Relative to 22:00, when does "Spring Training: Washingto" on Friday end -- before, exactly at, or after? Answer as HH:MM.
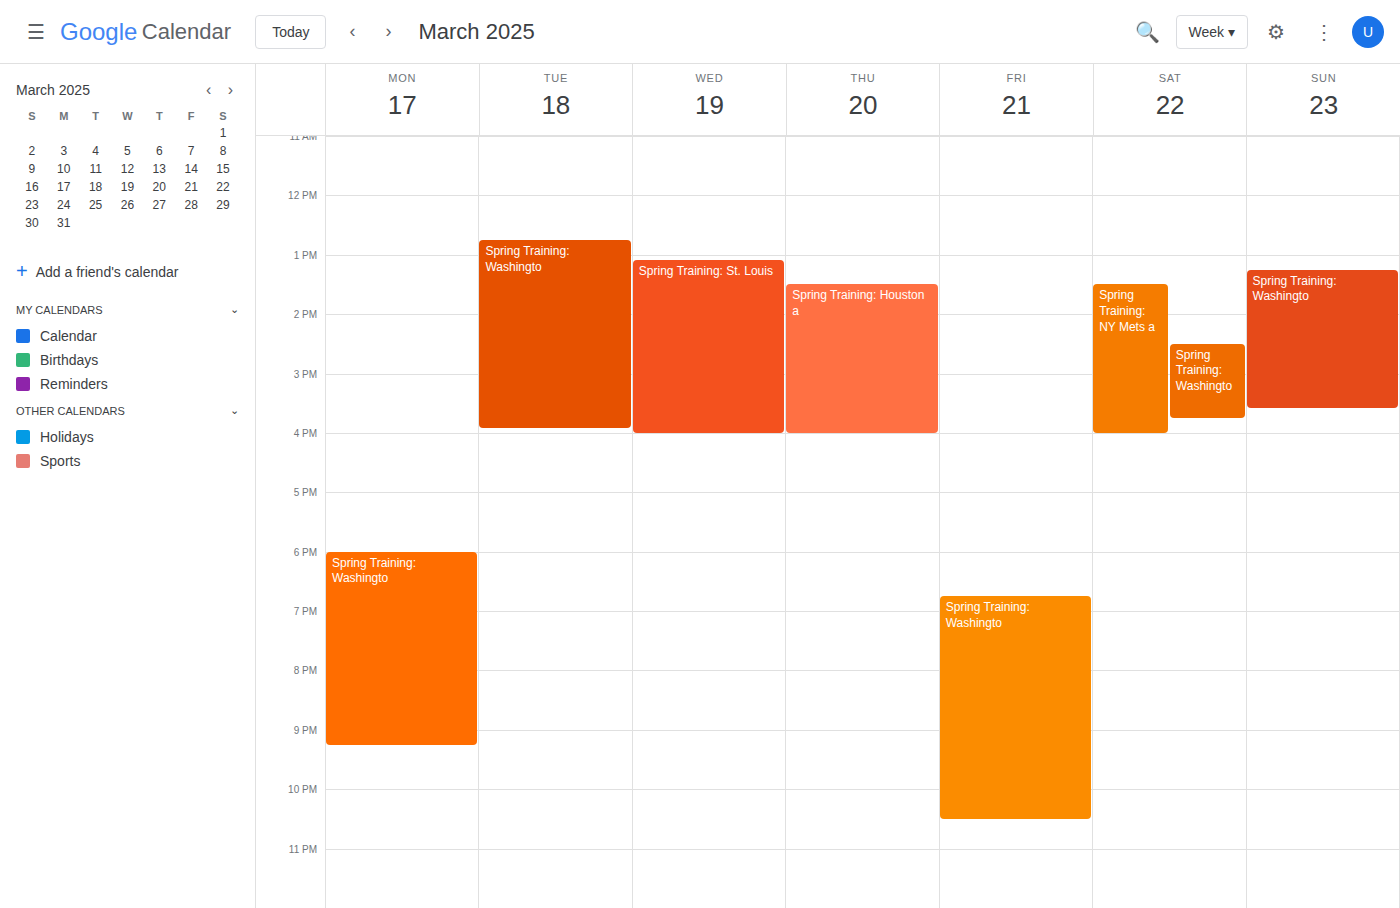
22:30 -- after 22:00, 30 minutes below the 22:00 line.